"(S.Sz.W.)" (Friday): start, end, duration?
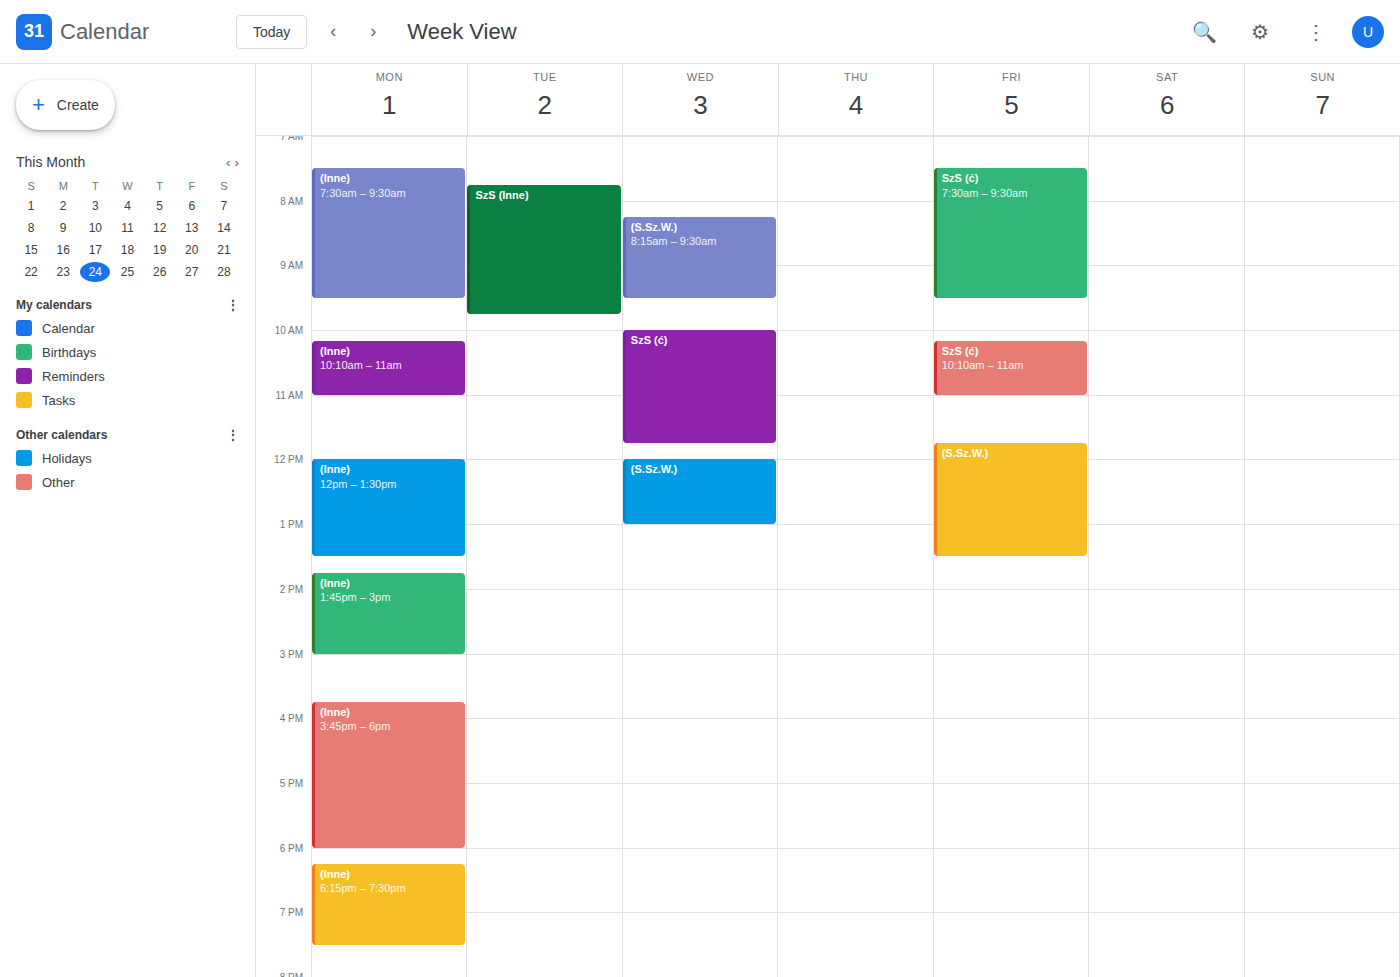
11:45 AM to 1:30 PM, 1 hour 45 minutes